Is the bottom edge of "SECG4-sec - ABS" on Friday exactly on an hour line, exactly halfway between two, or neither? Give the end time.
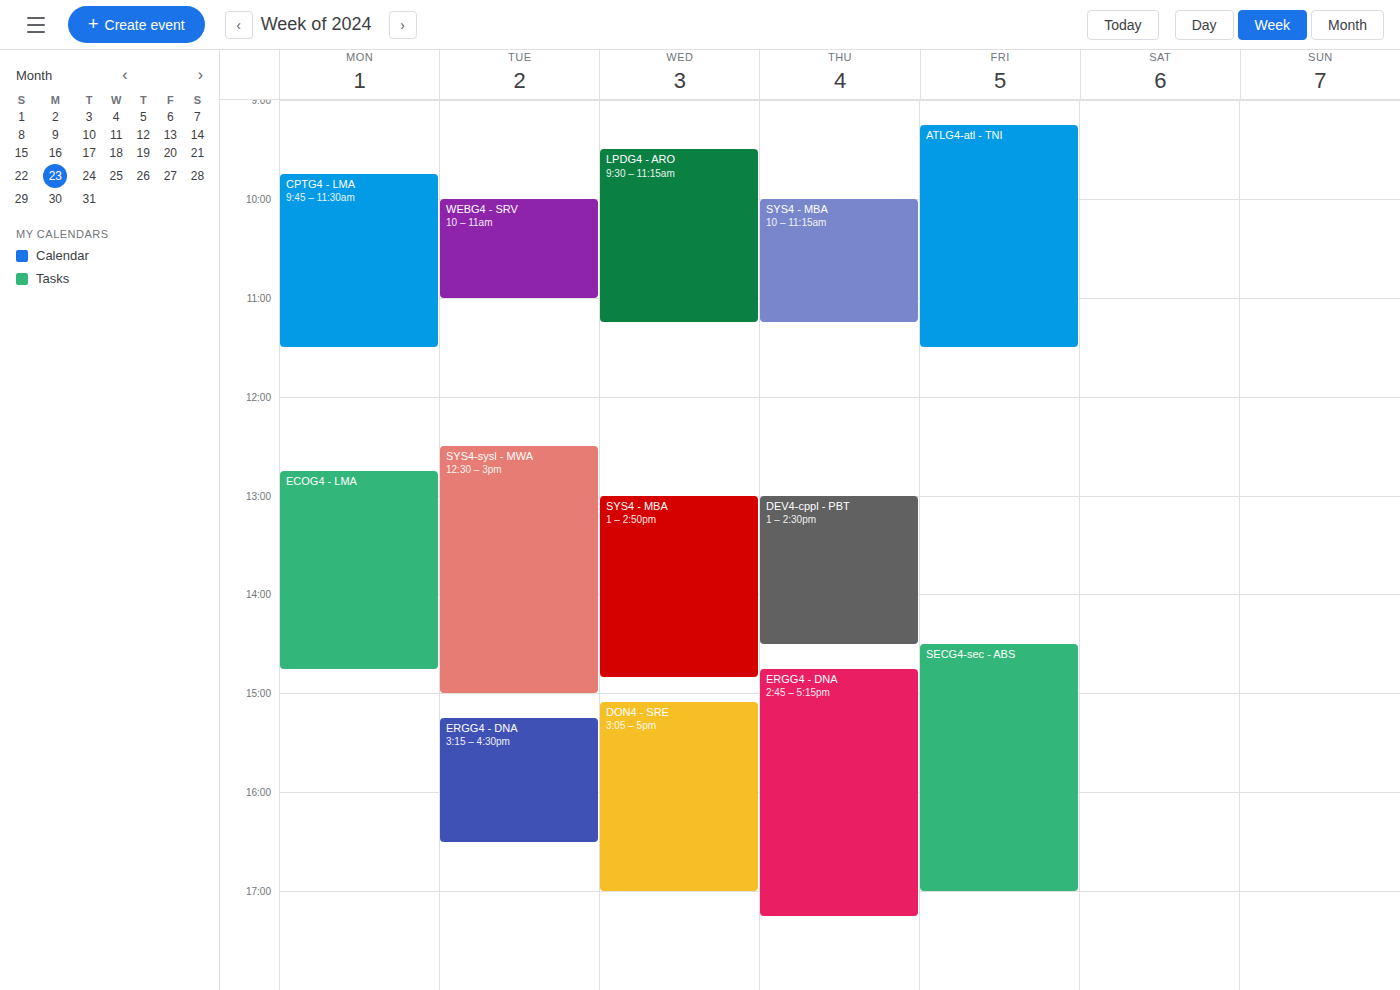
5:00 PM -- exactly on the 5 PM line.